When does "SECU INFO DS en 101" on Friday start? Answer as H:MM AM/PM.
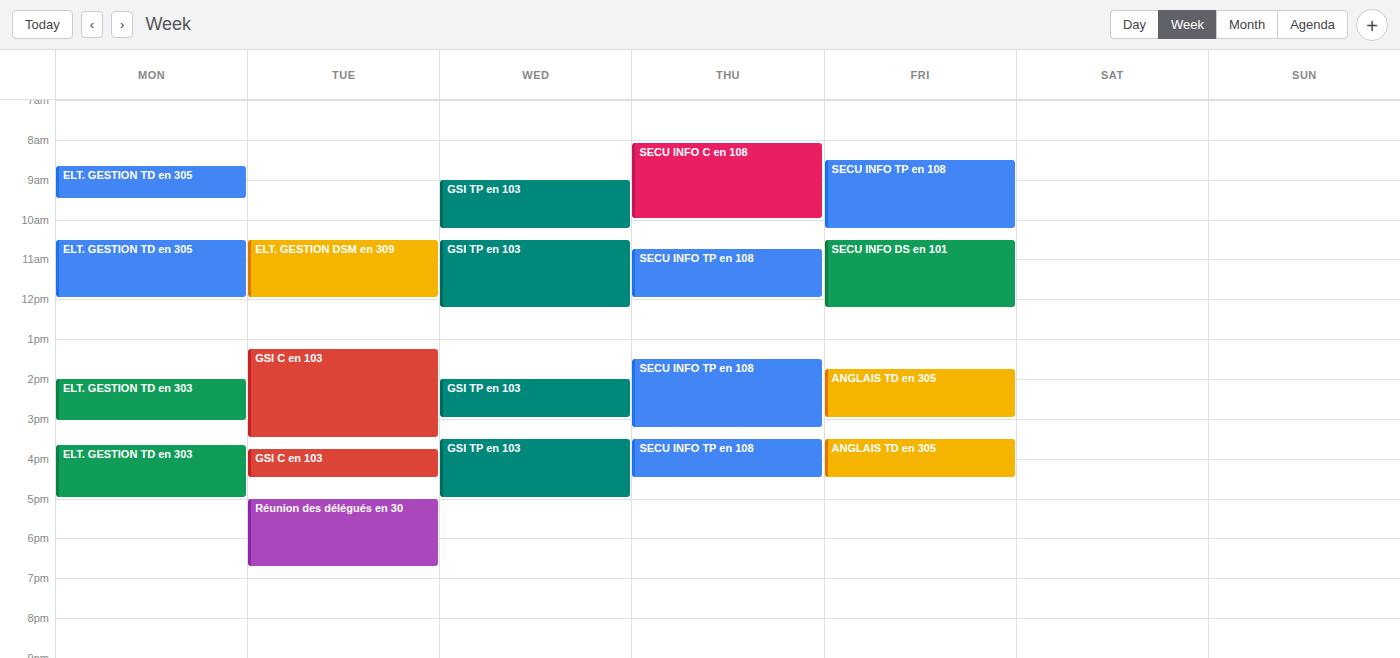
10:30 AM